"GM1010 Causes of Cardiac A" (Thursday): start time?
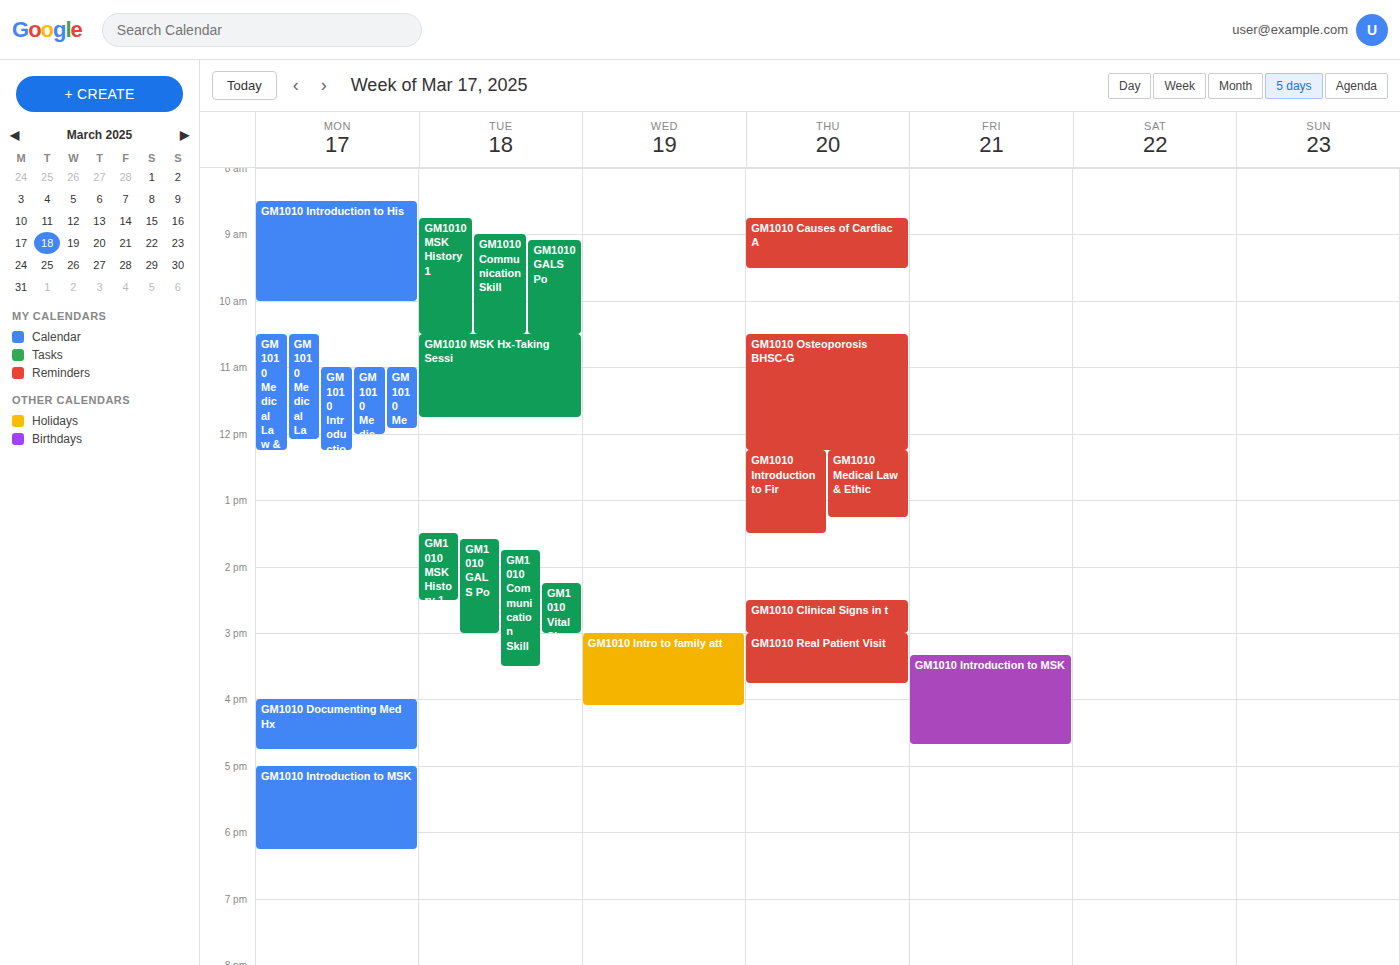
8:45 AM